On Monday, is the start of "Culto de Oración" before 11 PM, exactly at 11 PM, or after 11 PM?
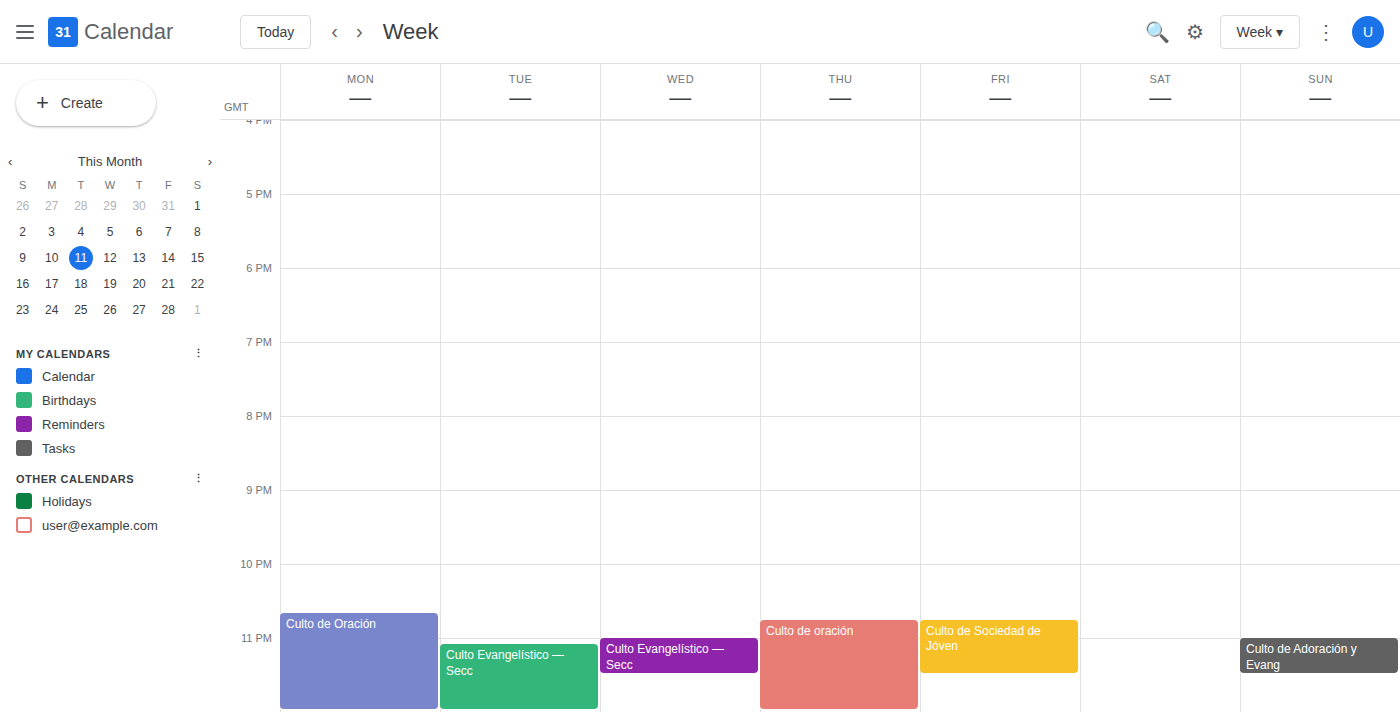
10:40 PM -- before 11 PM, 20 minutes above the 11 PM line.